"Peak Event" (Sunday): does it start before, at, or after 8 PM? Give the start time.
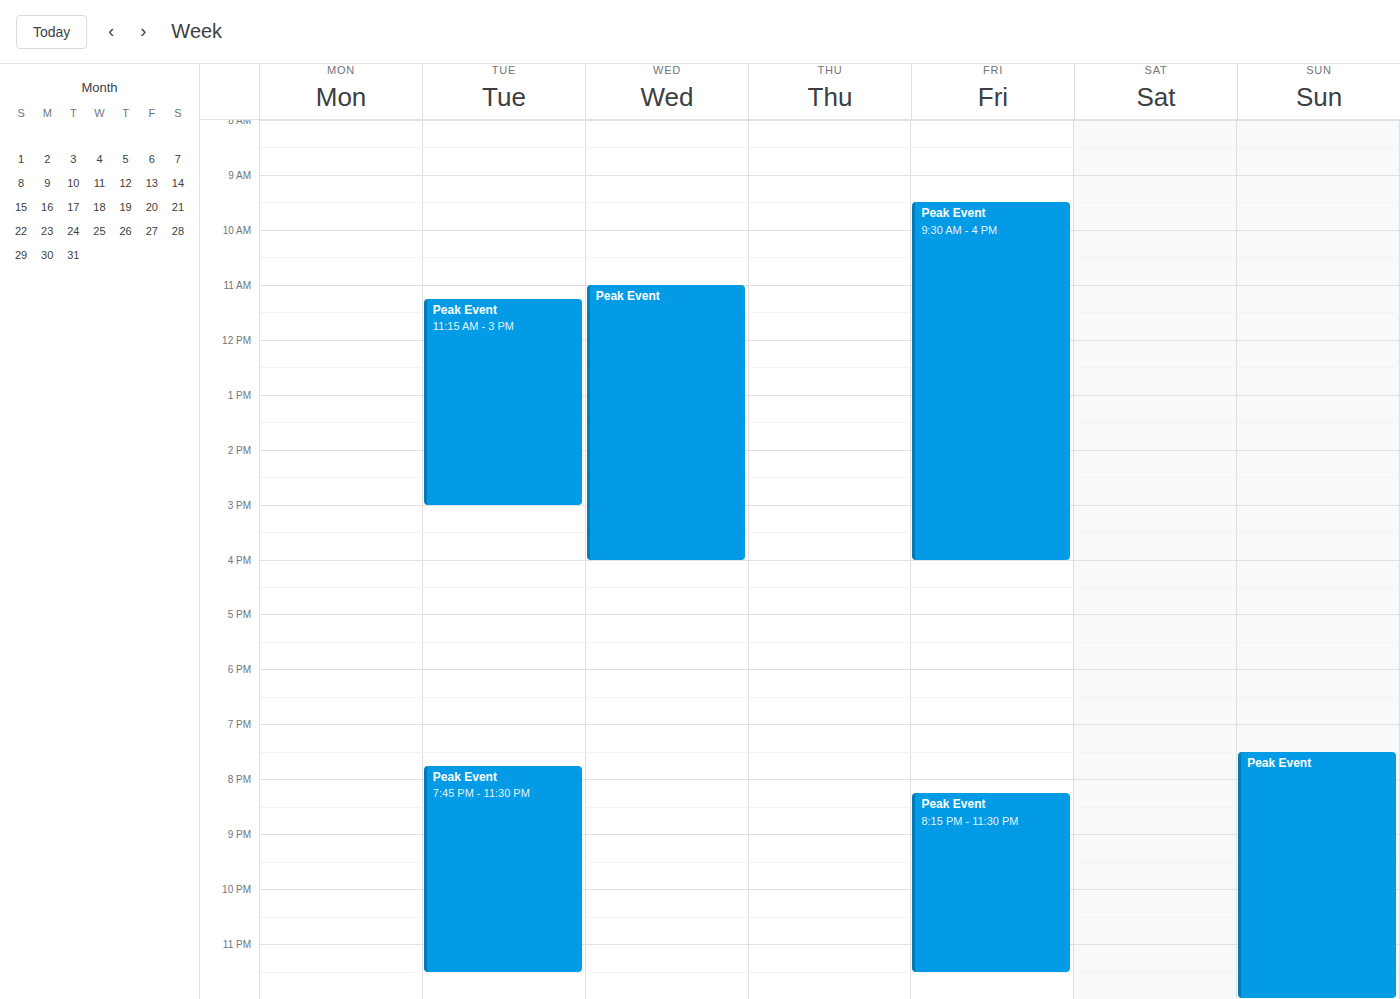
7:30 PM -- before 8 PM, 30 minutes above the 8 PM line.